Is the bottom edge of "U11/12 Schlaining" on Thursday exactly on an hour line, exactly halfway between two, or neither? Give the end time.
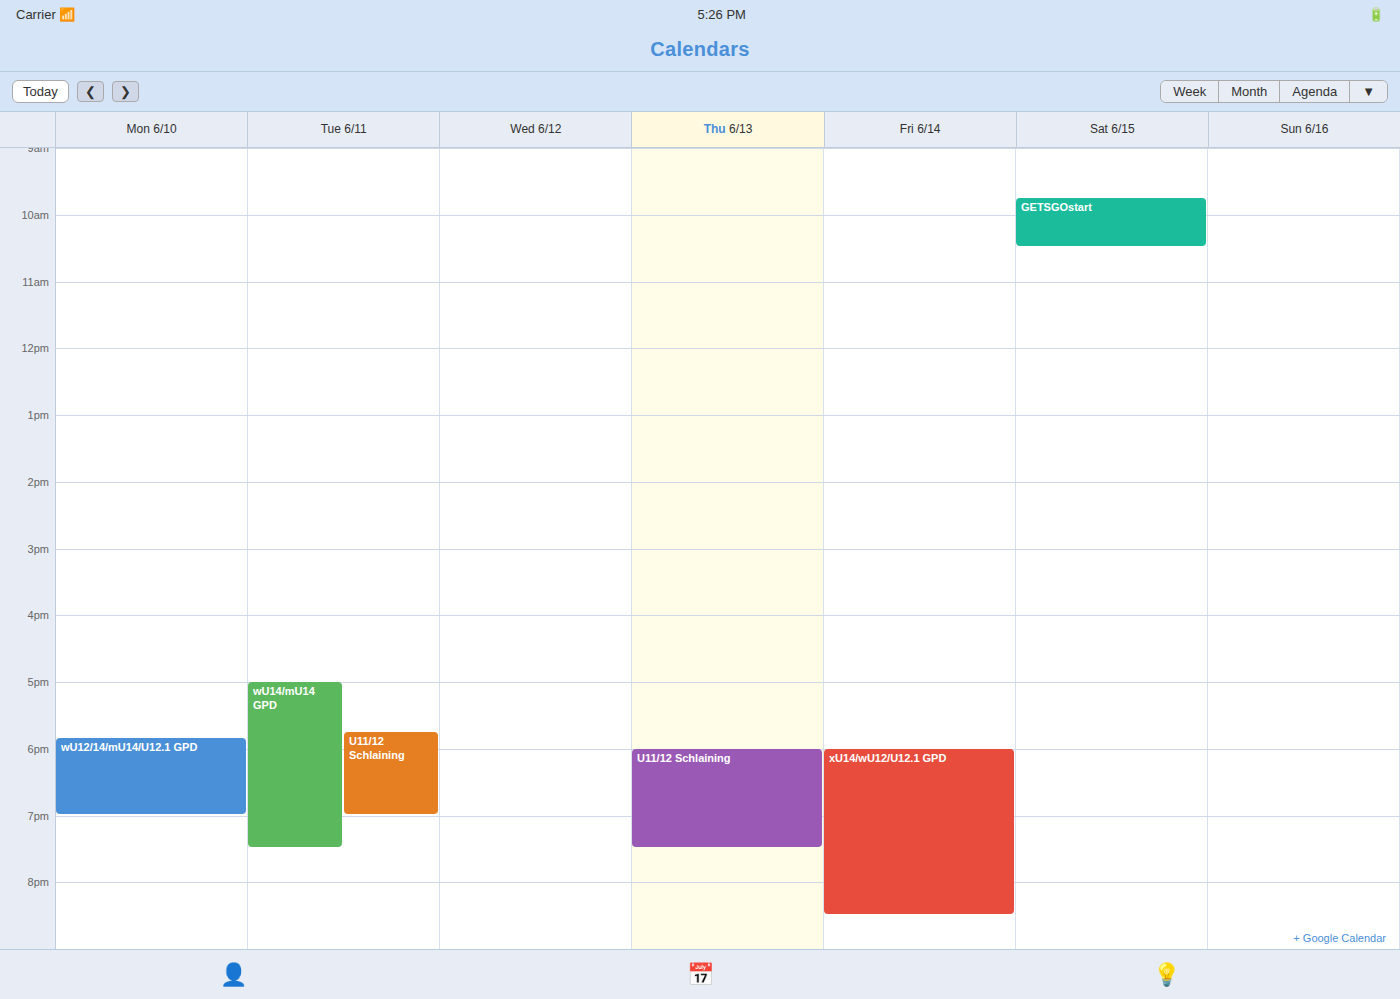
19:30 -- halfway between the 19:00 and 20:00 lines.